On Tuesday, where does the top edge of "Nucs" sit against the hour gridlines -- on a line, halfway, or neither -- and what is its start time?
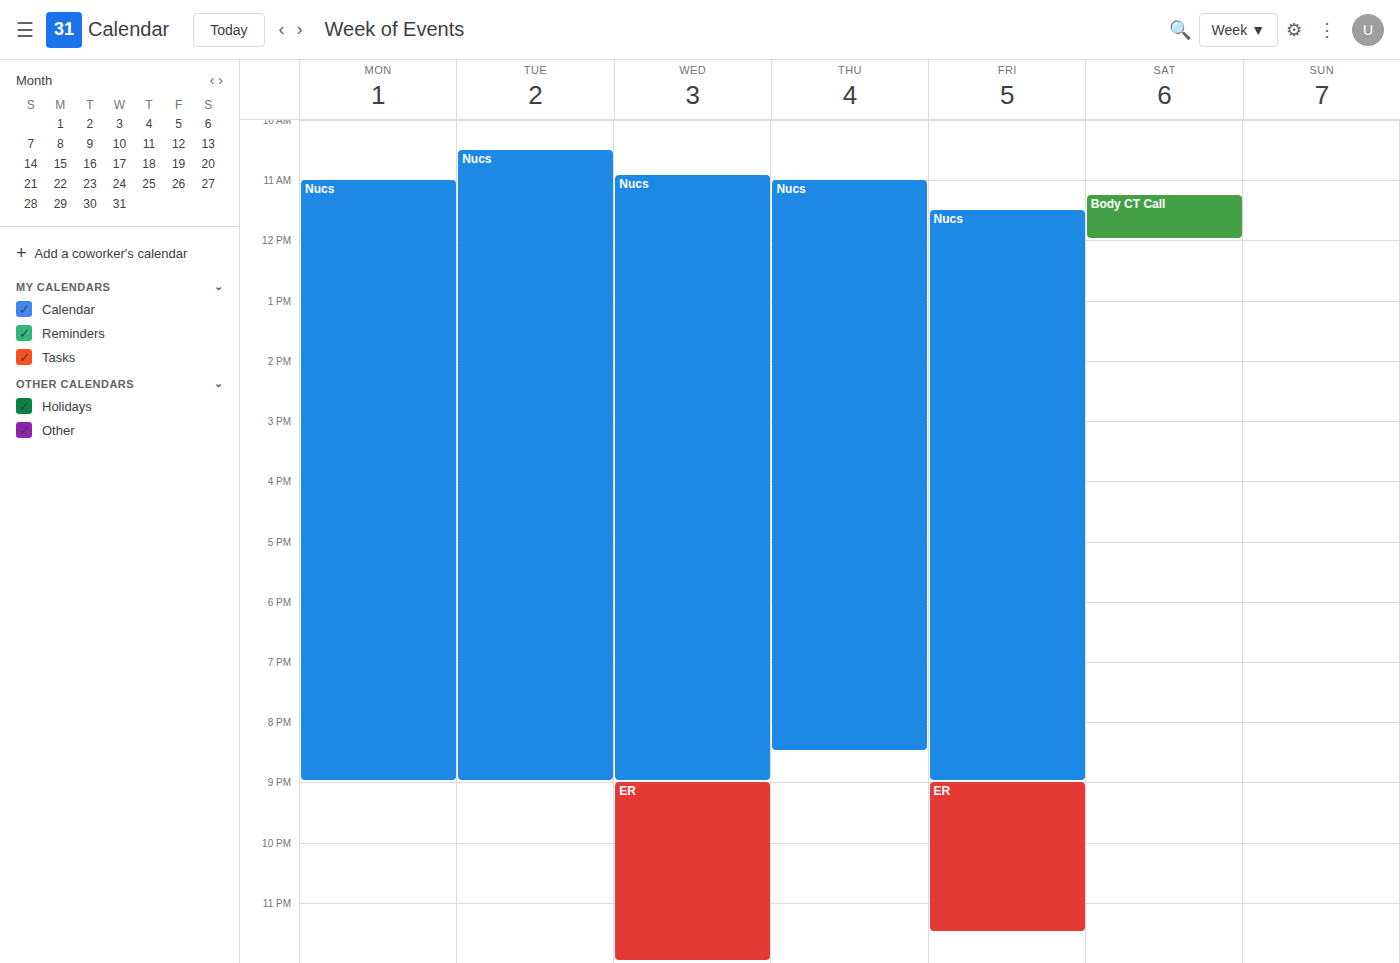
10:30 -- halfway between the 10:00 and 11:00 lines.